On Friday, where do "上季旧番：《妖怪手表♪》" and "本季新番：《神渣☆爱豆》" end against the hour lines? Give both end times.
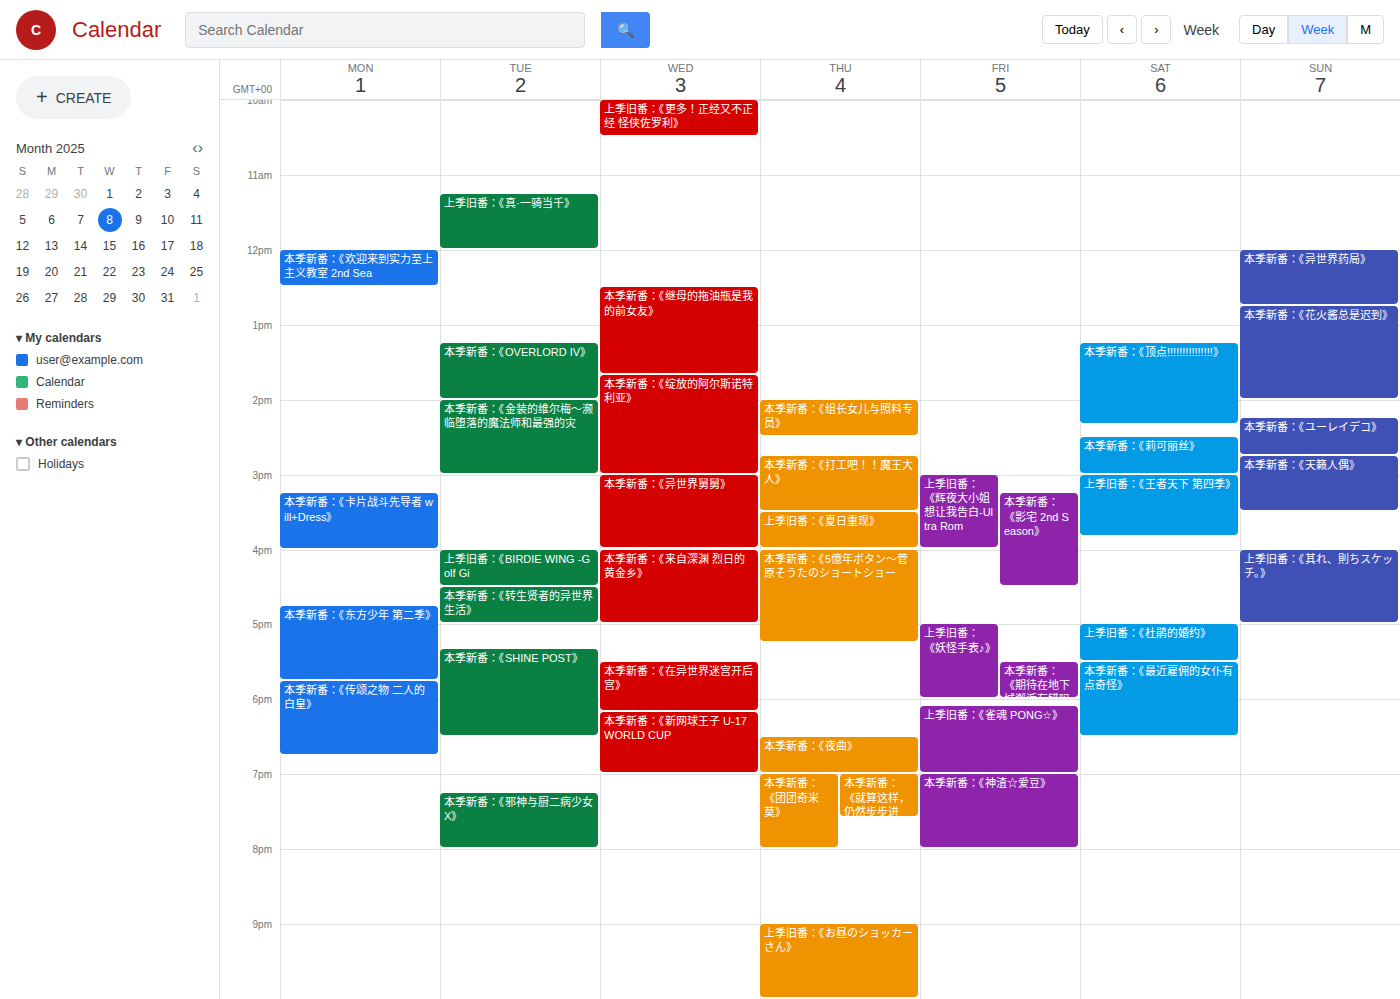
"上季旧番：《妖怪手表♪》": 6:00 PM, exactly on the 6 PM line. "本季新番：《神渣☆爱豆》": 8:00 PM, exactly on the 8 PM line.